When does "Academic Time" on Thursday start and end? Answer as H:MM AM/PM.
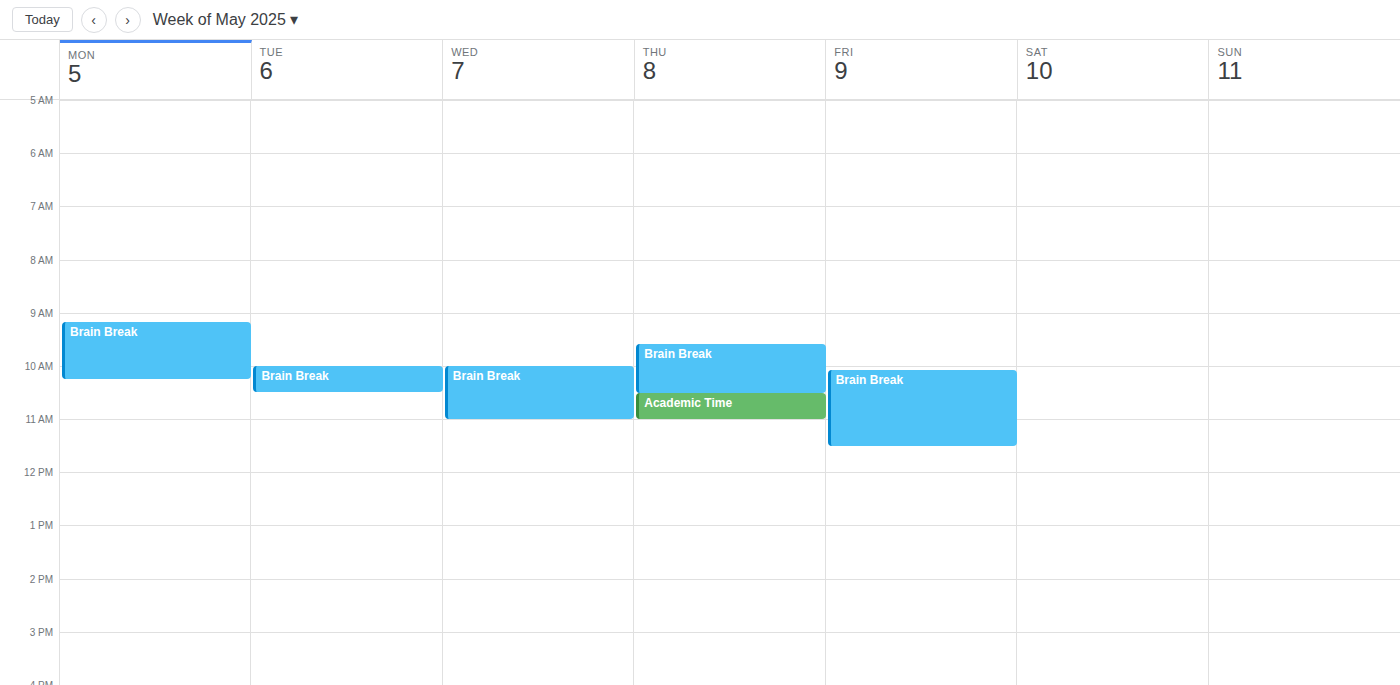
10:30 AM to 11:00 AM